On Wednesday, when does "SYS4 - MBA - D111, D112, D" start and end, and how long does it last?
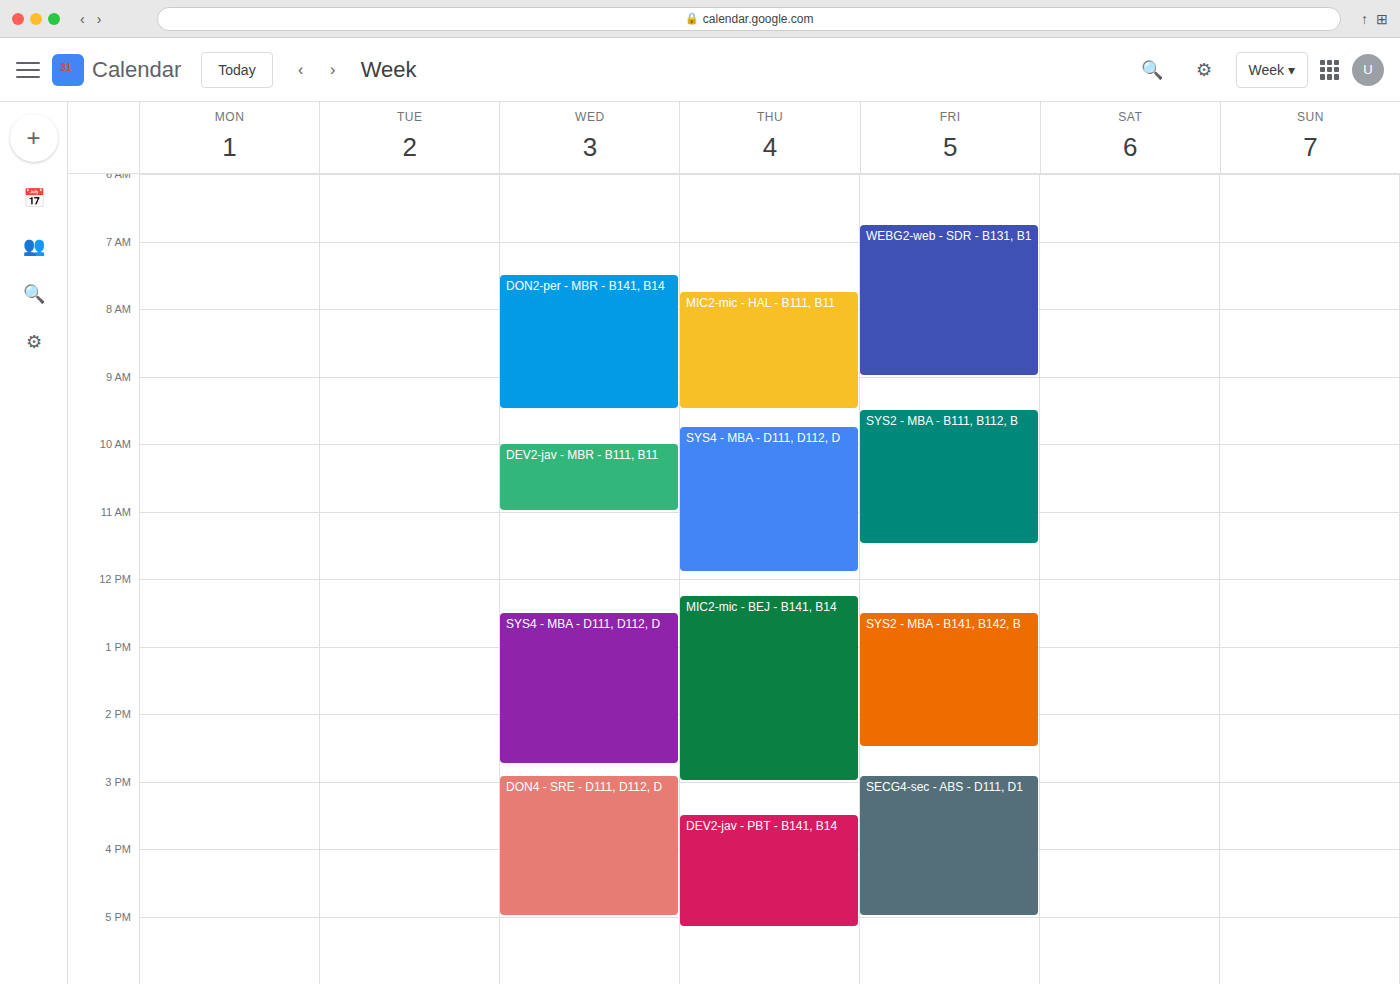
12:30 PM to 2:45 PM, 2 hours 15 minutes